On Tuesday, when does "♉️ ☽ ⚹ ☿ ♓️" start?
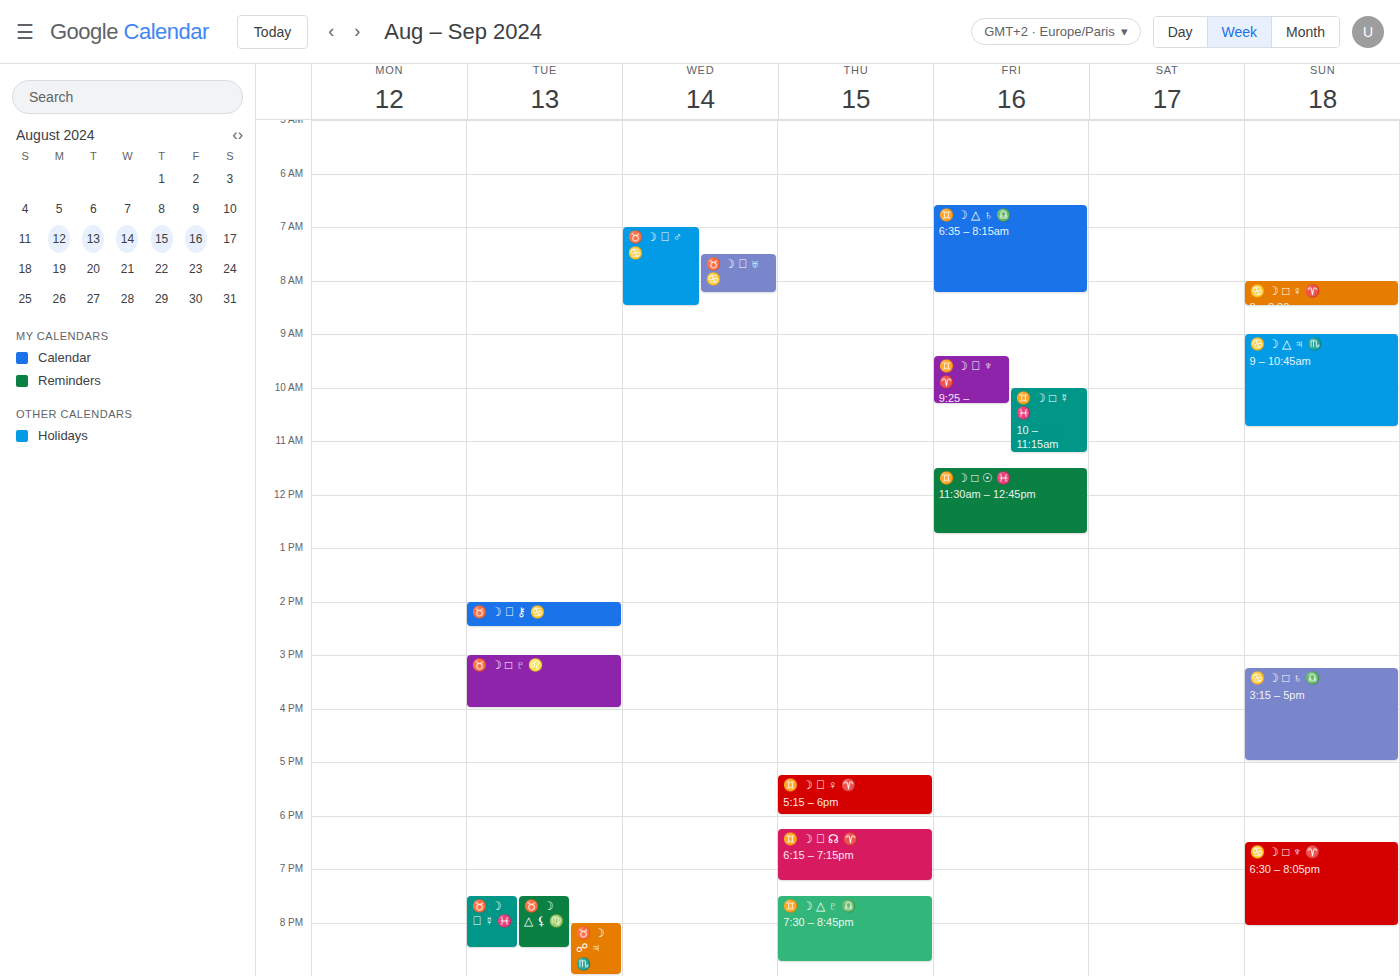
19:30